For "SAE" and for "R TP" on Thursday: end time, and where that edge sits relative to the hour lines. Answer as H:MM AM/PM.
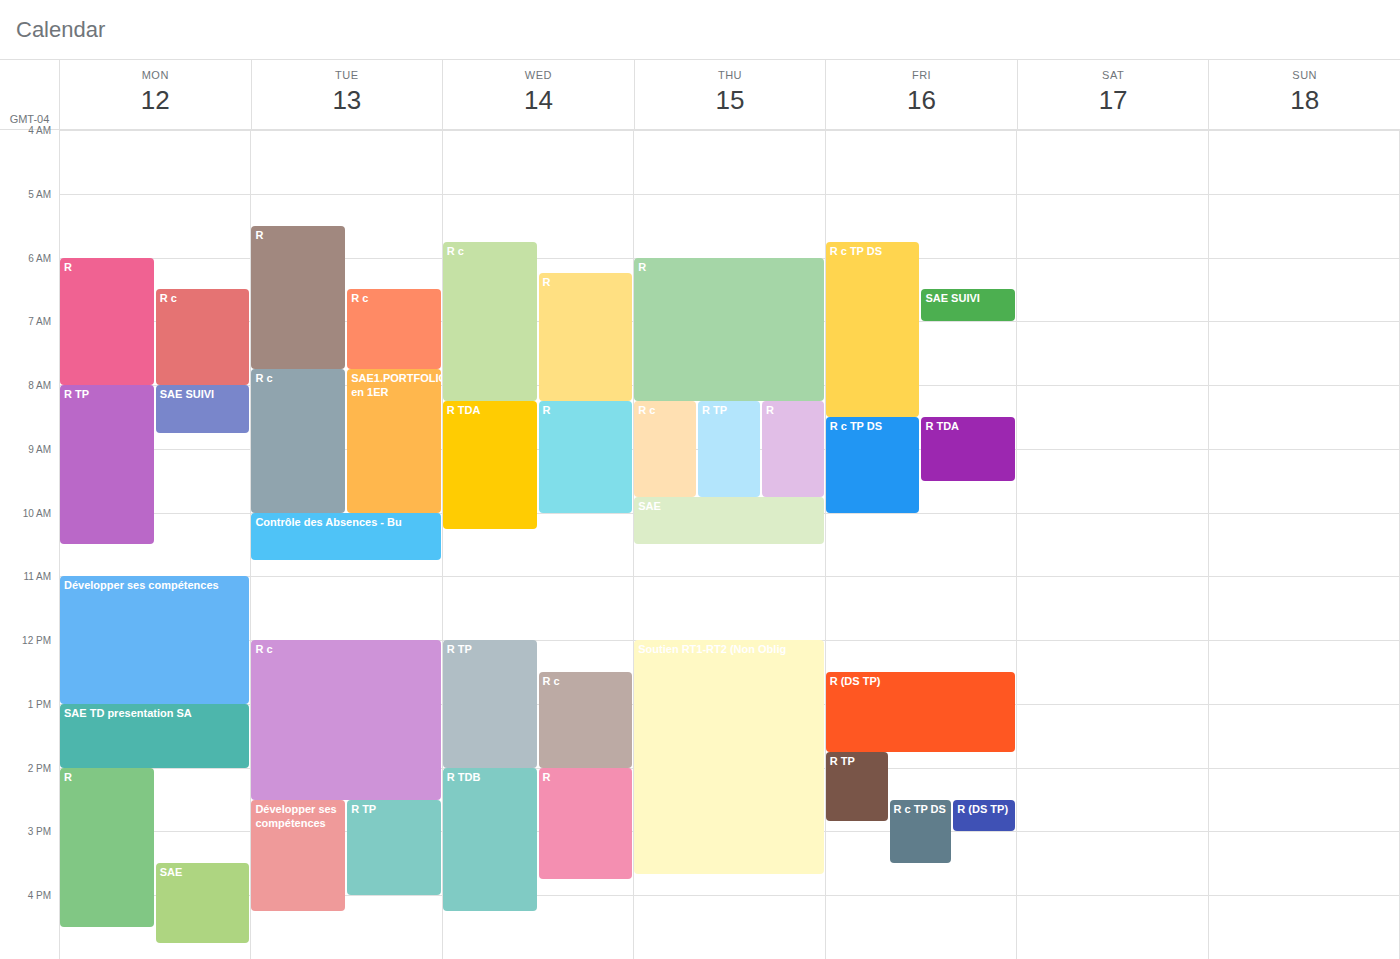
"SAE": 10:30 AM, halfway between the 10 AM and 11 AM lines. "R TP": 9:45 AM, neither: three quarters of the way from the 9 AM line to the 10 AM line.